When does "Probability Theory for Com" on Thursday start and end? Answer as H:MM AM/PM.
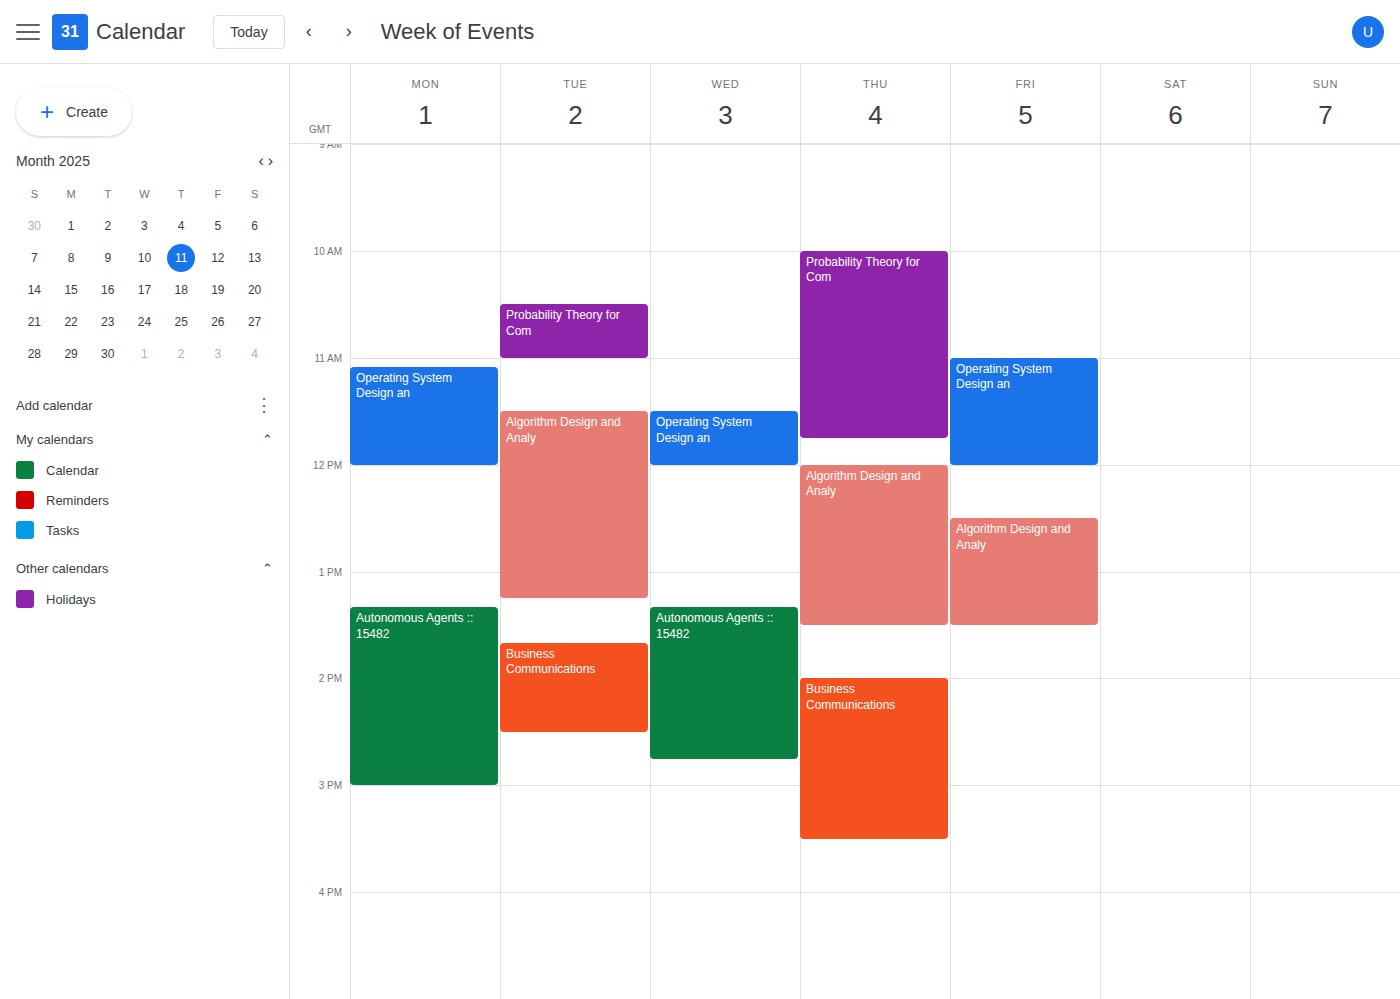
10:00 AM to 11:45 AM